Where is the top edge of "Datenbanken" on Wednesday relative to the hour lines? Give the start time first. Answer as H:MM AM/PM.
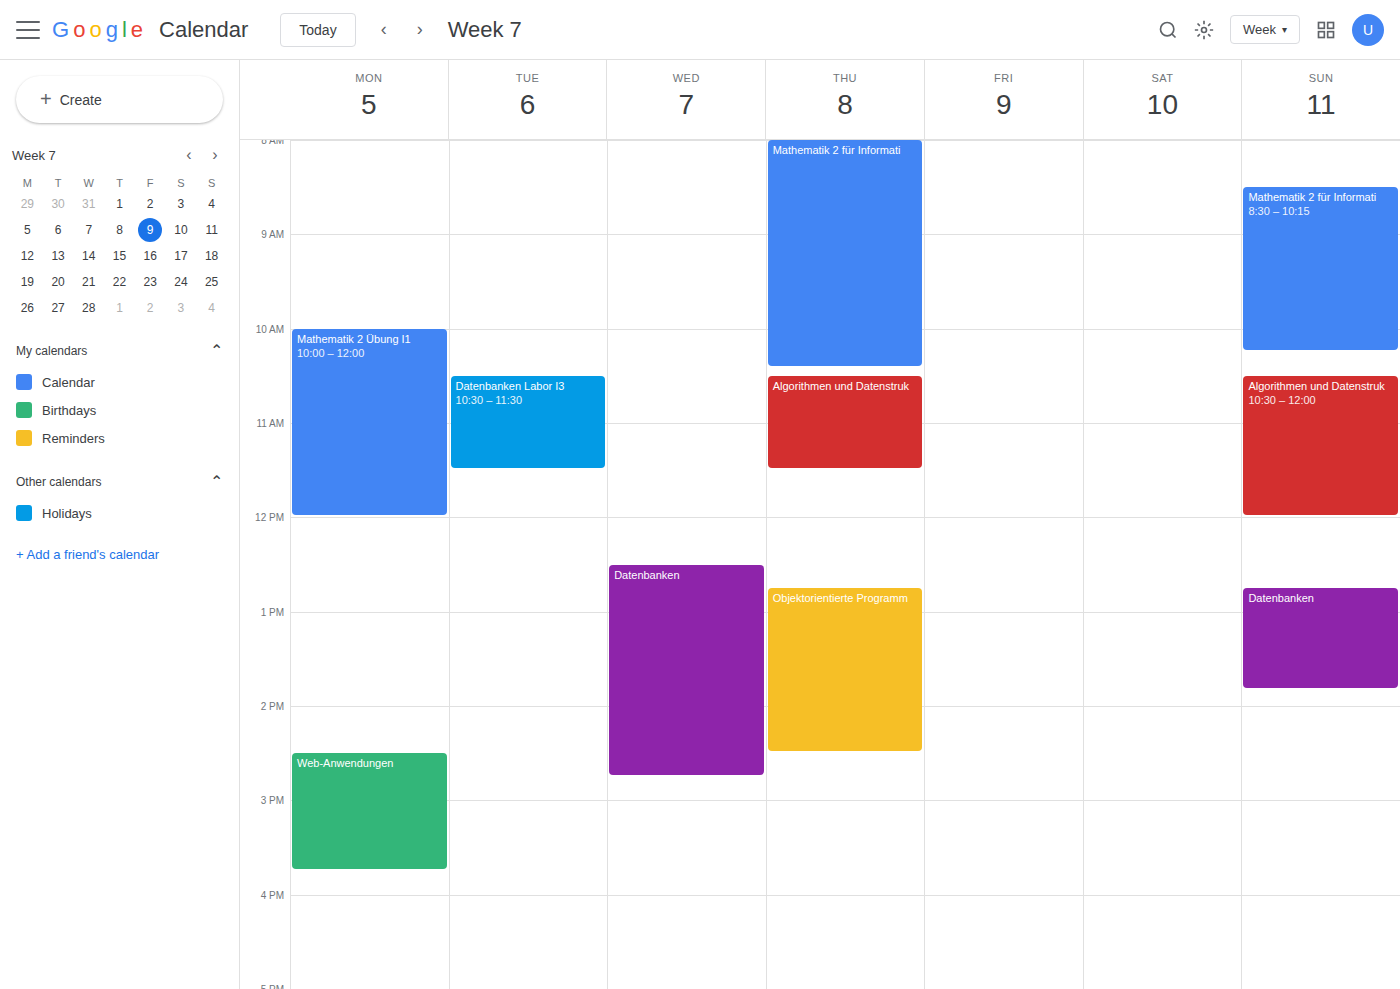
12:30 PM -- halfway between the 12 PM and 1 PM lines.